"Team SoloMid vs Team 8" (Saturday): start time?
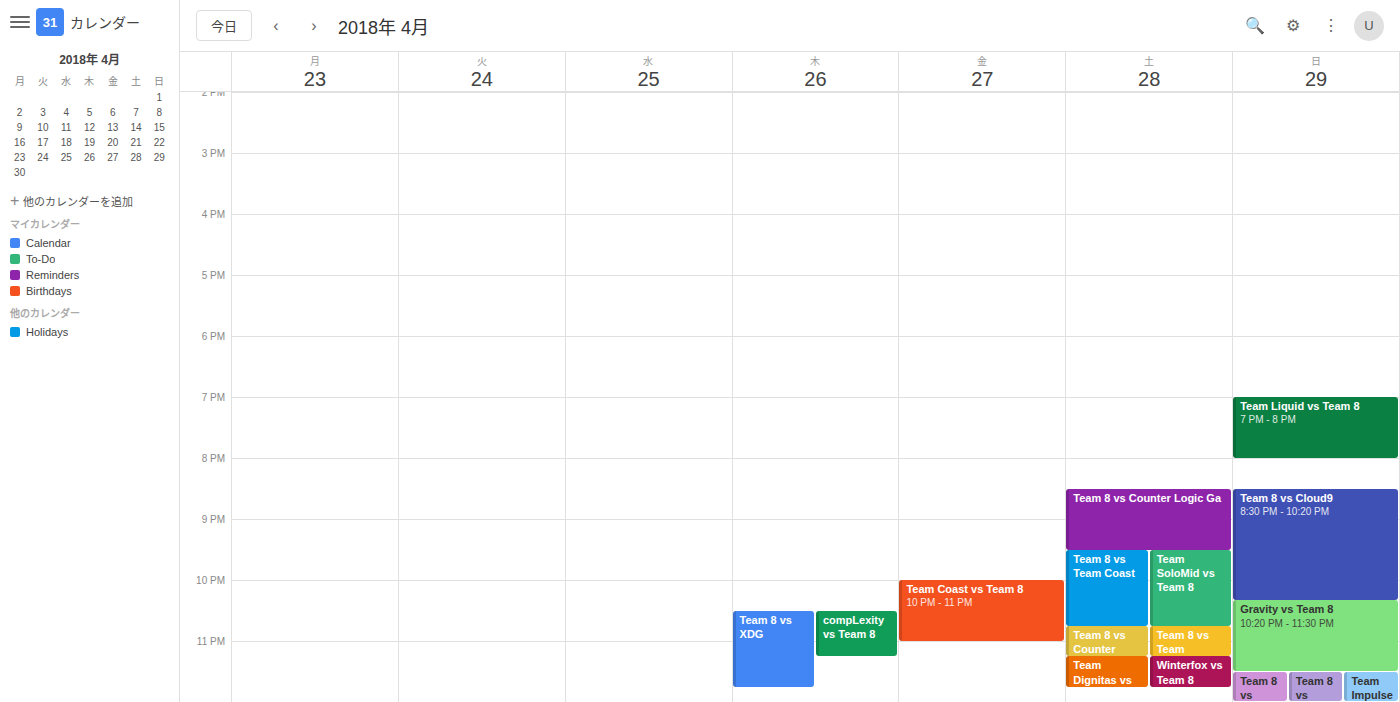
9:30 PM